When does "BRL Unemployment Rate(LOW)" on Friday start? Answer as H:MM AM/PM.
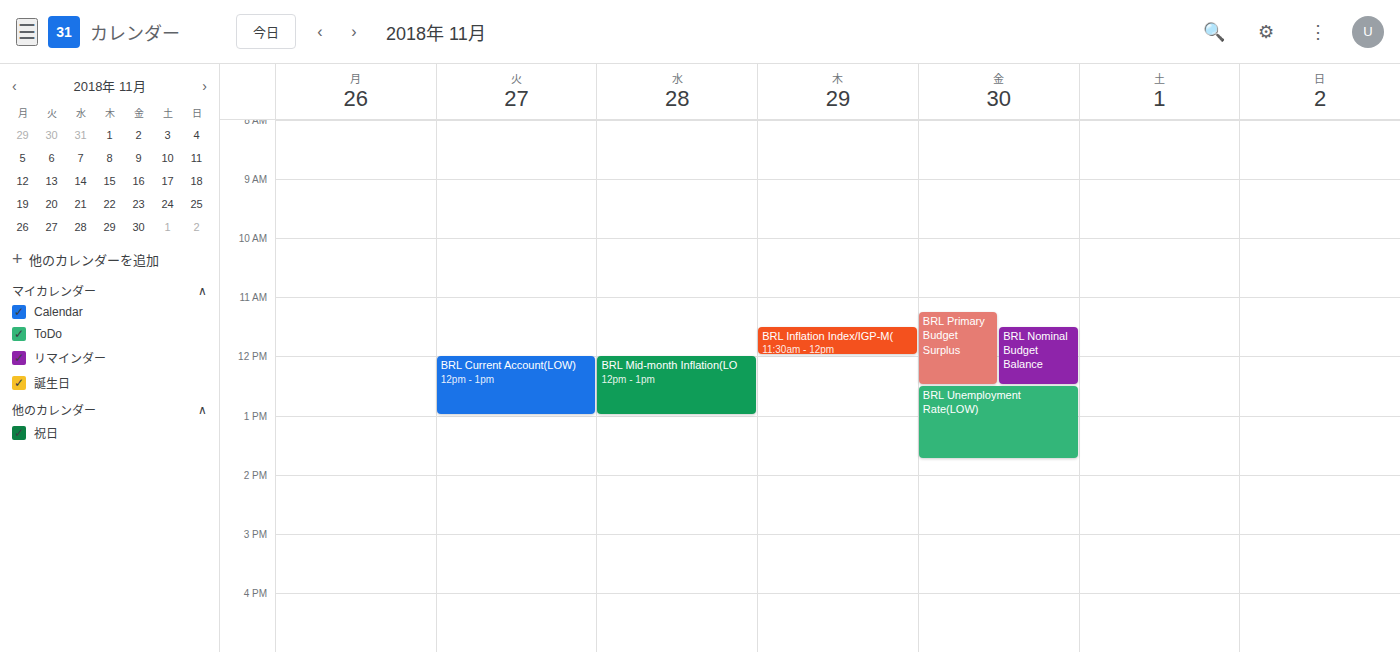
12:30 PM